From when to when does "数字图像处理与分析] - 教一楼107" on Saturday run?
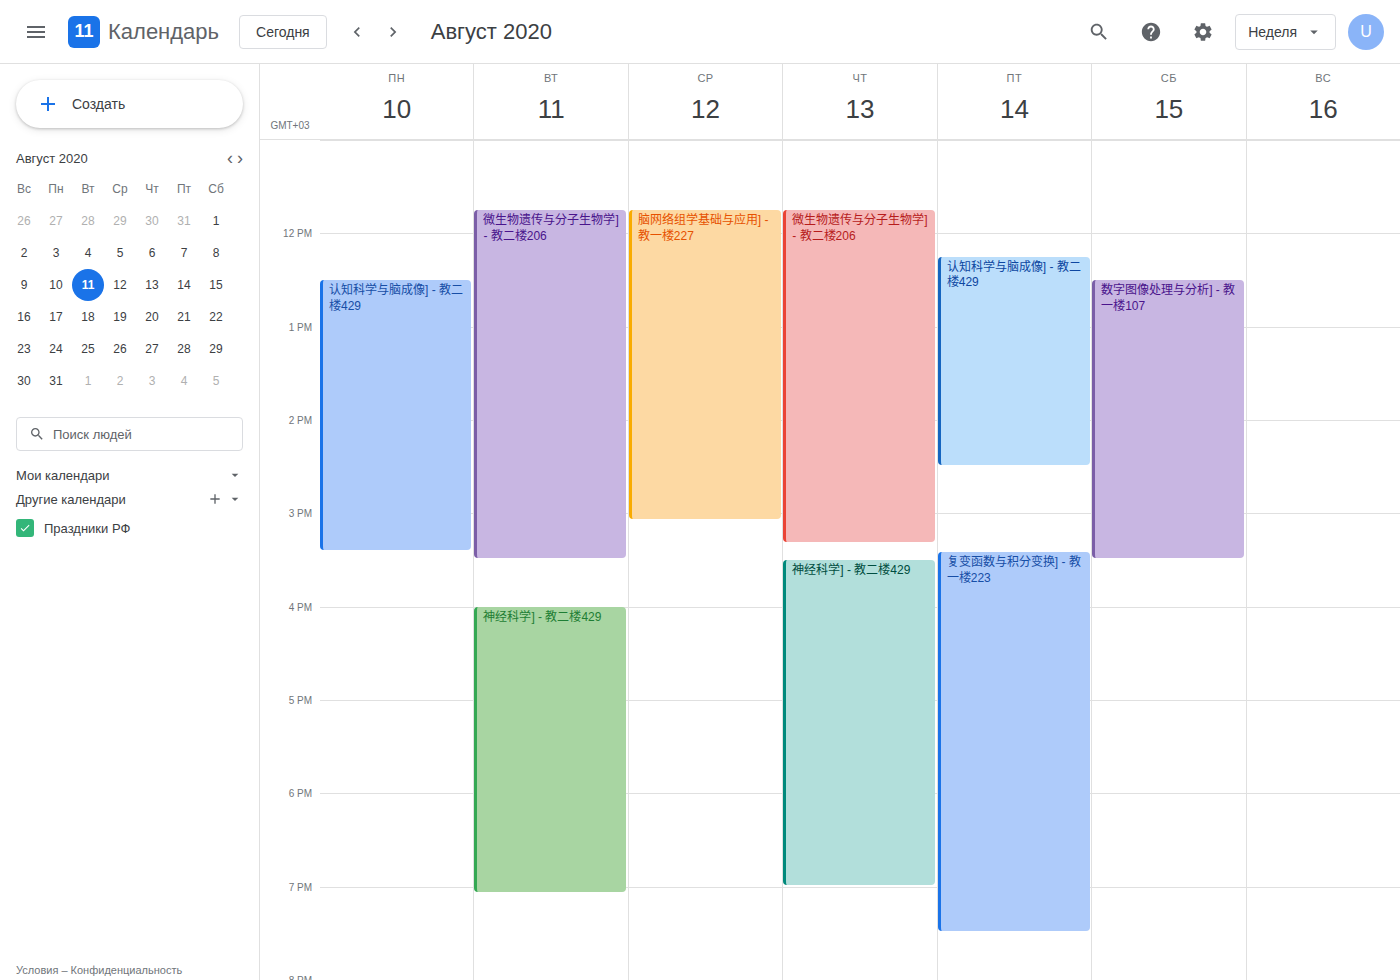
12:30 PM to 3:30 PM